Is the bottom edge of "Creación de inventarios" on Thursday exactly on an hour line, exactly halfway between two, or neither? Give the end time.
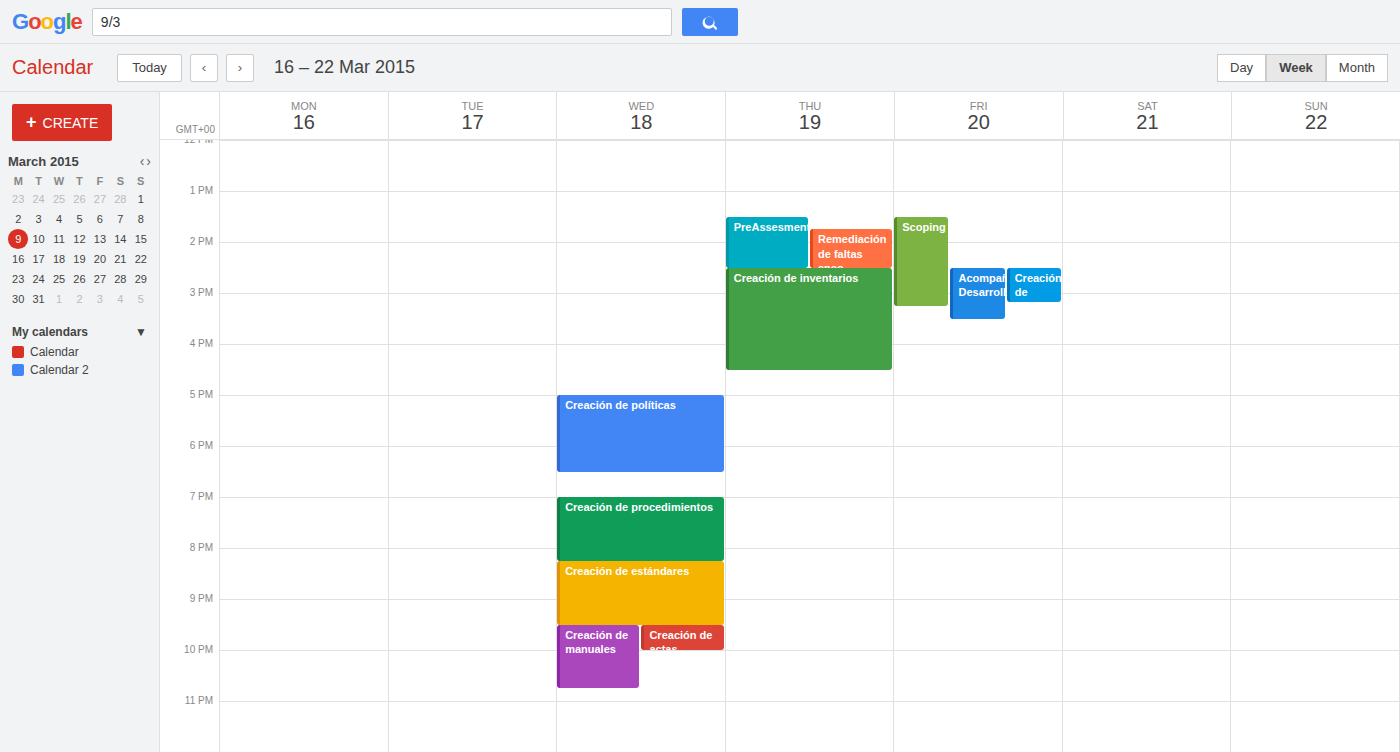
16:30 -- halfway between the 16:00 and 17:00 lines.